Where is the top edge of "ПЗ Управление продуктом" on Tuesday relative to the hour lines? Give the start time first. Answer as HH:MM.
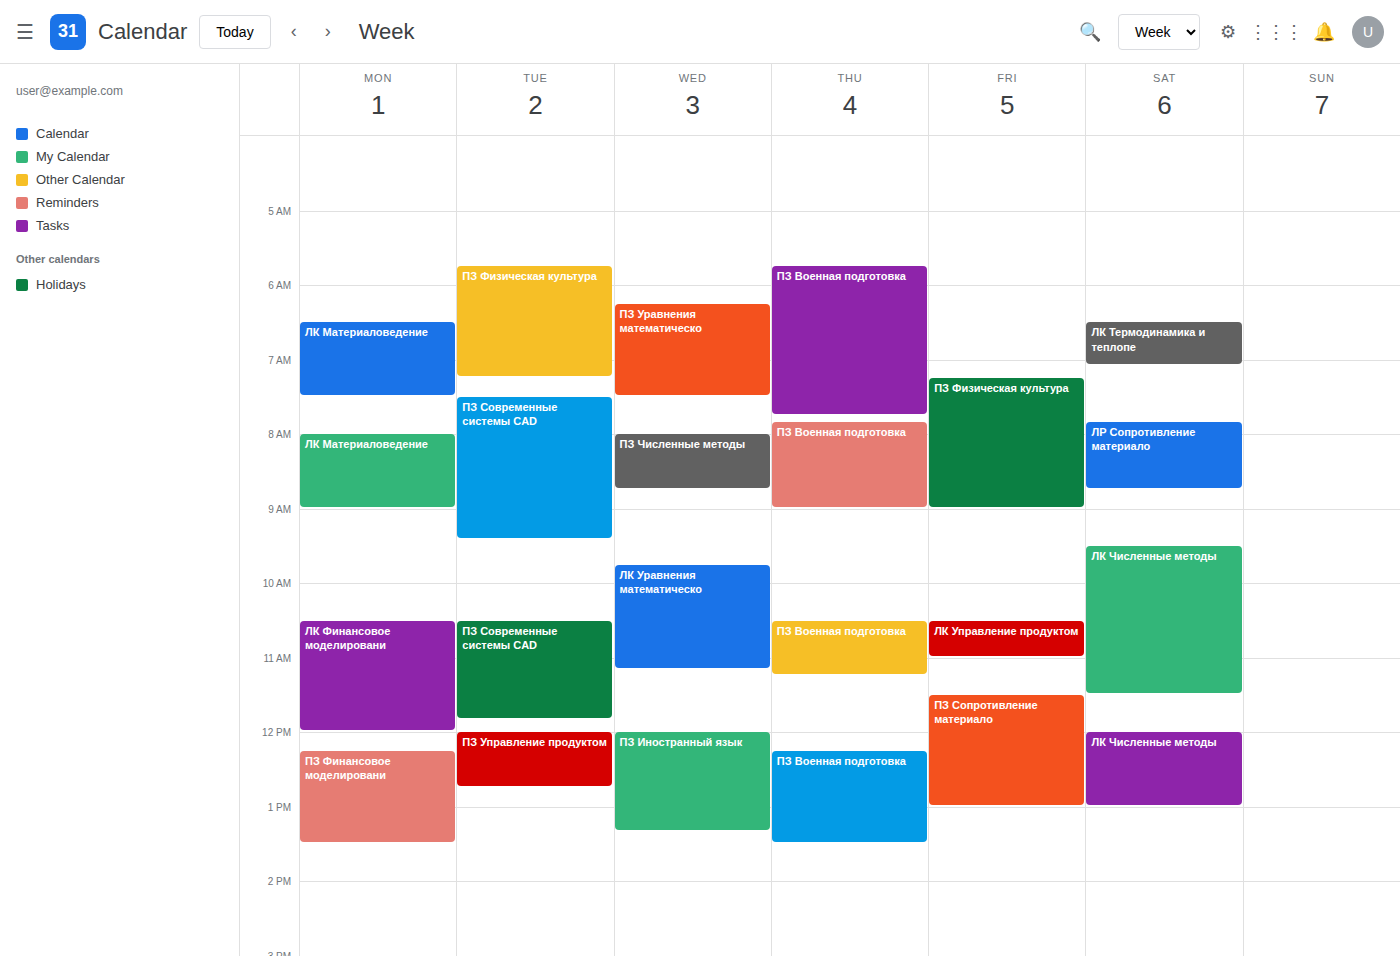
12:00 -- exactly on the 12:00 line.